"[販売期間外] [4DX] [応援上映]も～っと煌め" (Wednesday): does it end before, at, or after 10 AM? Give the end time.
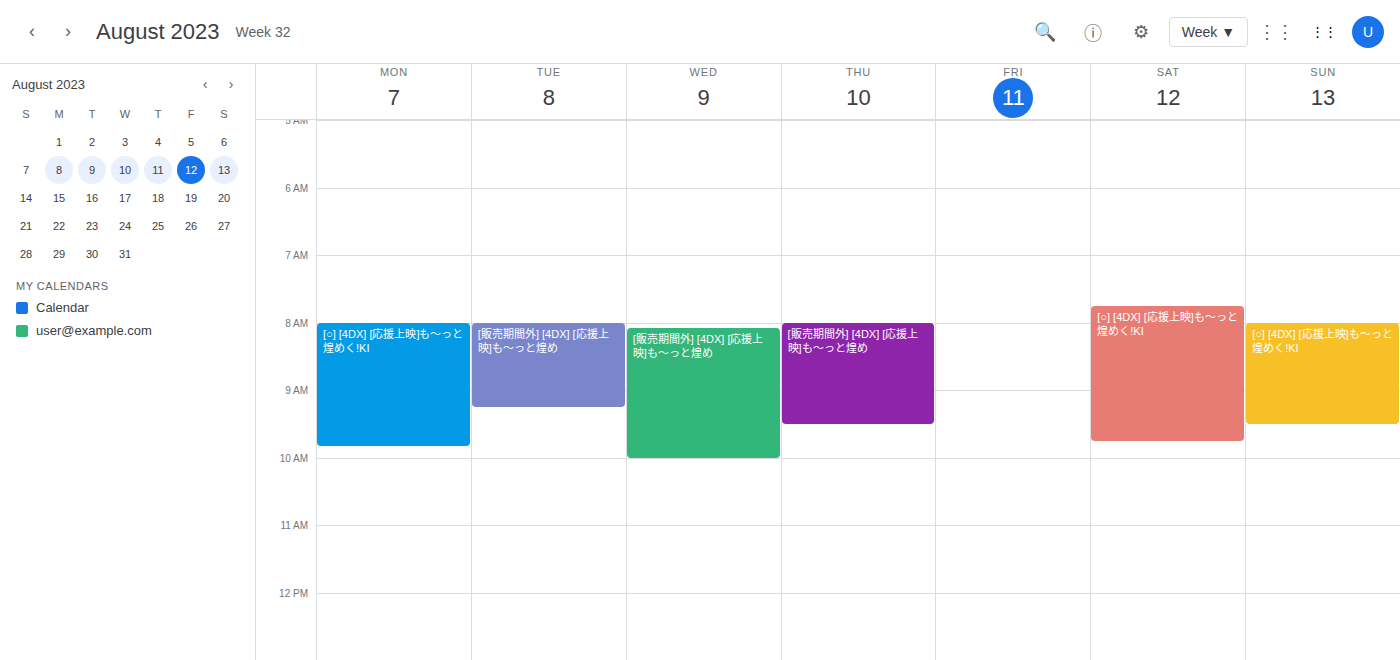
10:00 AM -- exactly at 10 AM, on the 10 AM line.